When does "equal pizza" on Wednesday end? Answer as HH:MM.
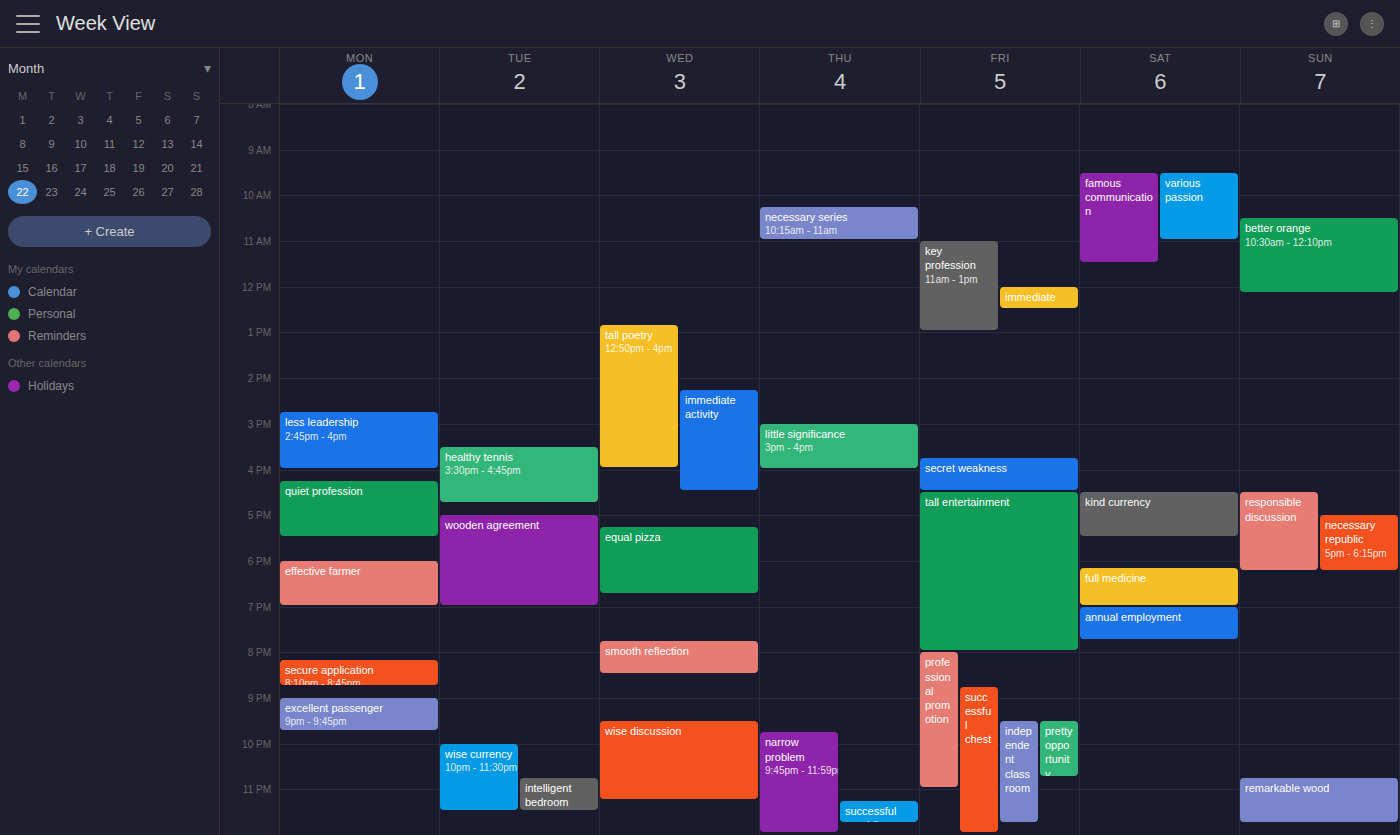
18:45